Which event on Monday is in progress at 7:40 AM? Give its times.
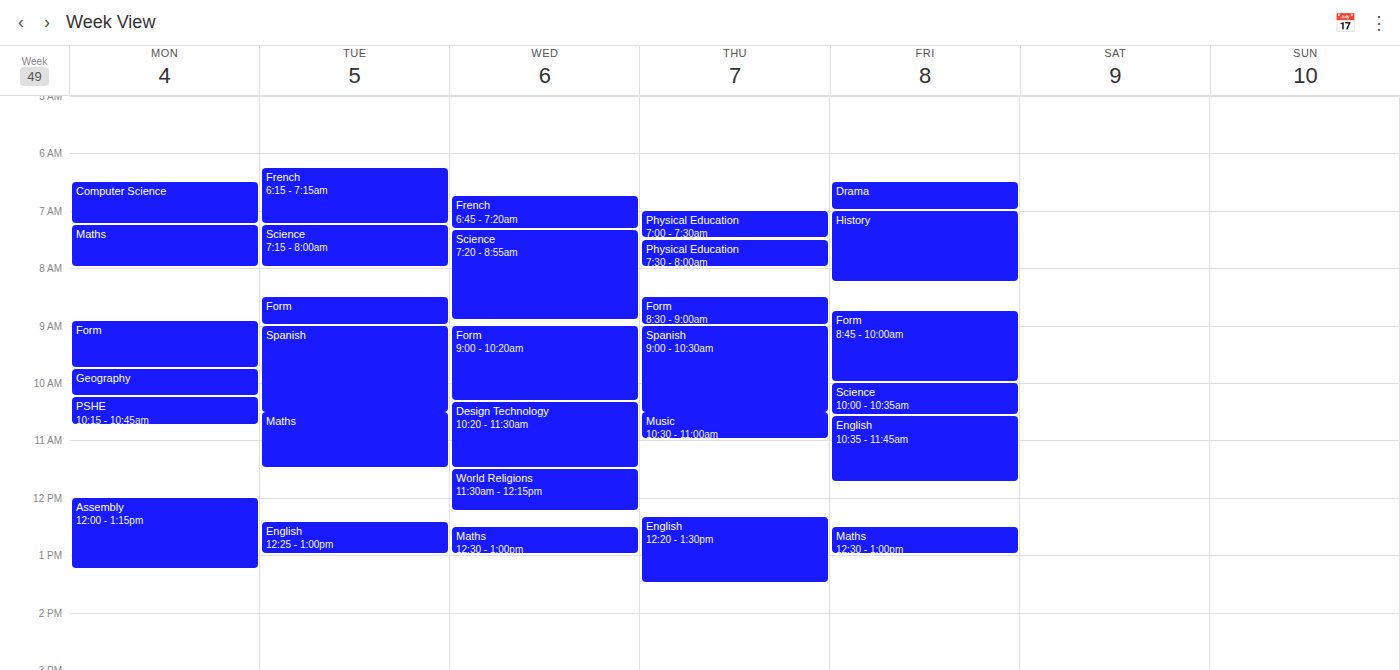
"Maths", 7:15 AM to 8:00 AM